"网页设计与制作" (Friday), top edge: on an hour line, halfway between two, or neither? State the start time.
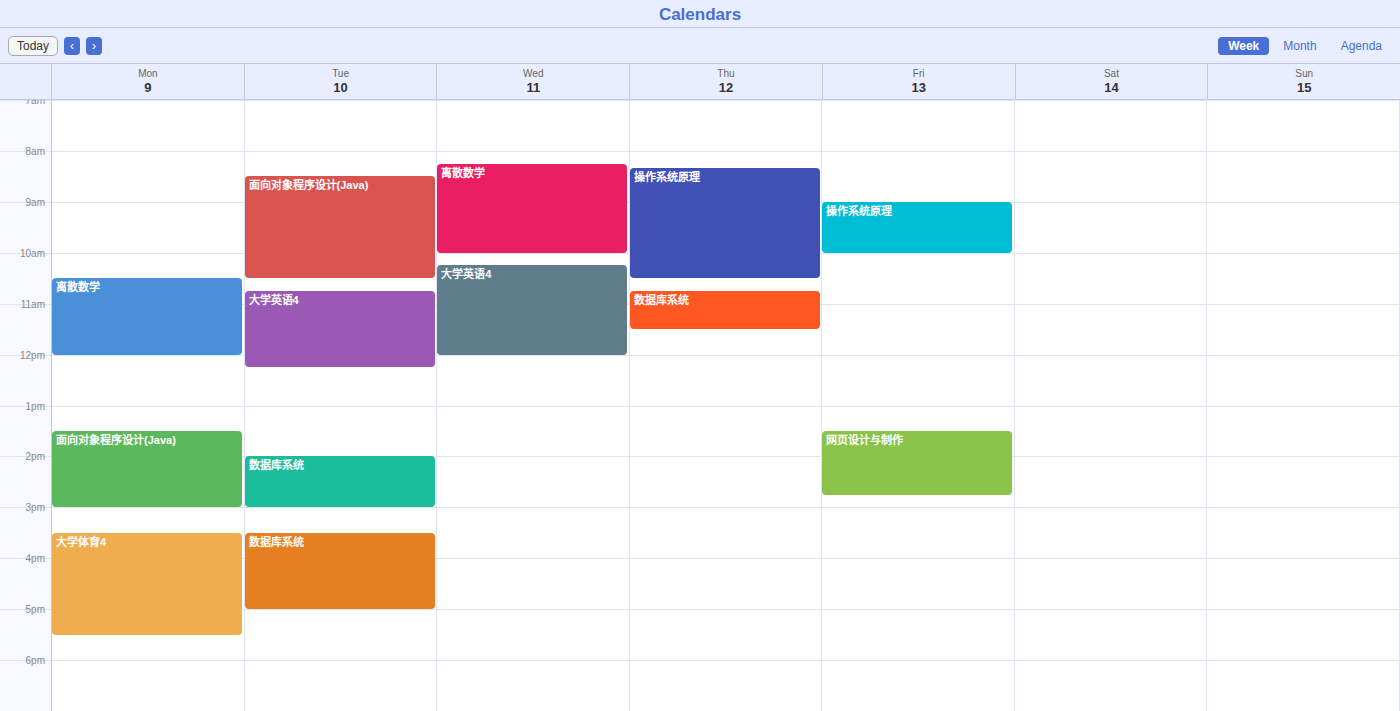
13:30 -- halfway between the 13:00 and 14:00 lines.